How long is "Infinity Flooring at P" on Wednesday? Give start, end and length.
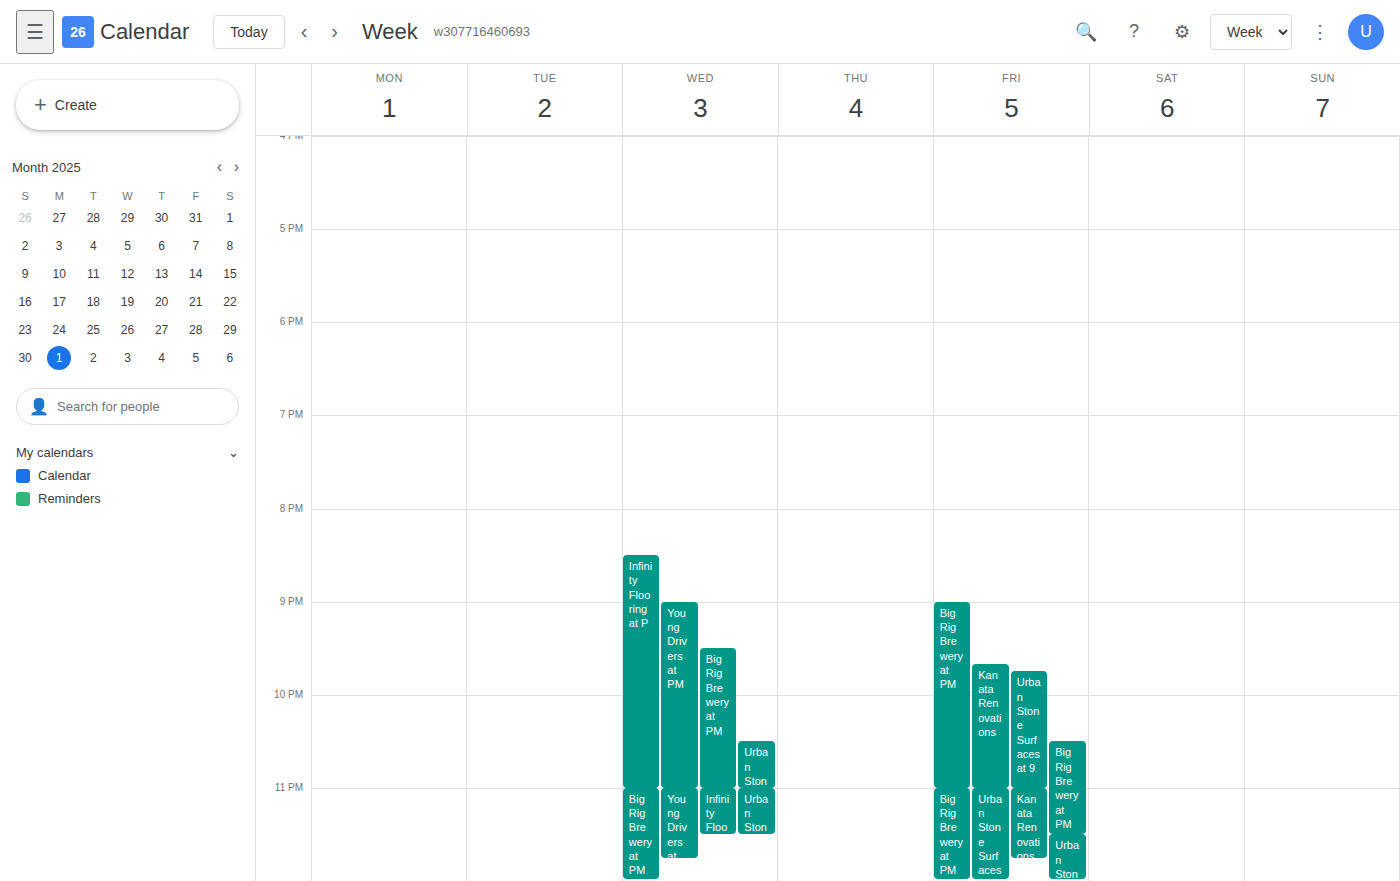
8:30 PM to 11:00 PM, 2 hours 30 minutes